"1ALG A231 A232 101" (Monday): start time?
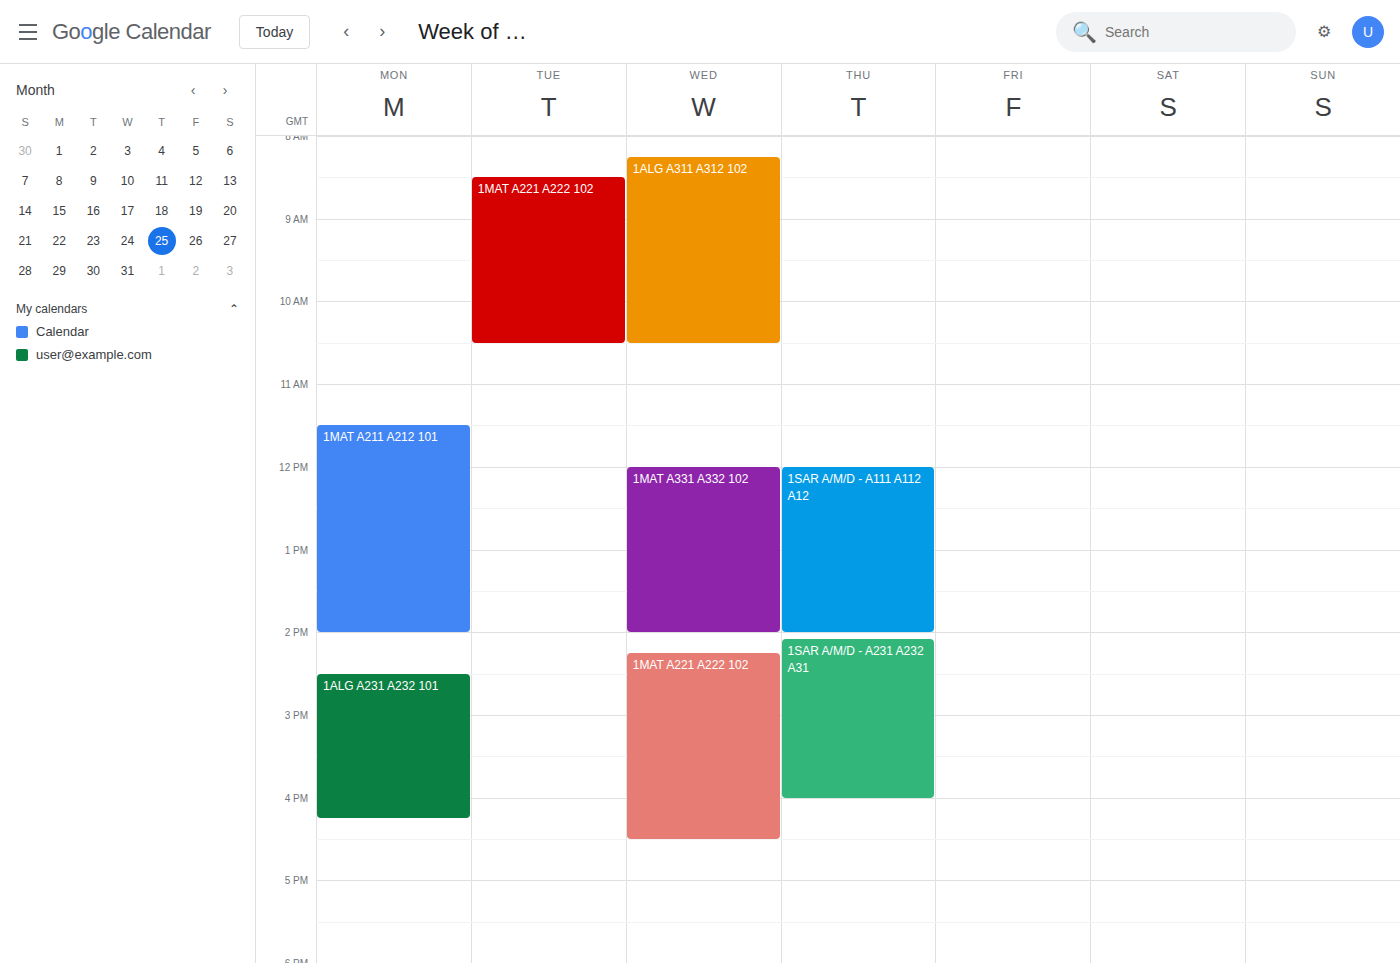
2:30 PM